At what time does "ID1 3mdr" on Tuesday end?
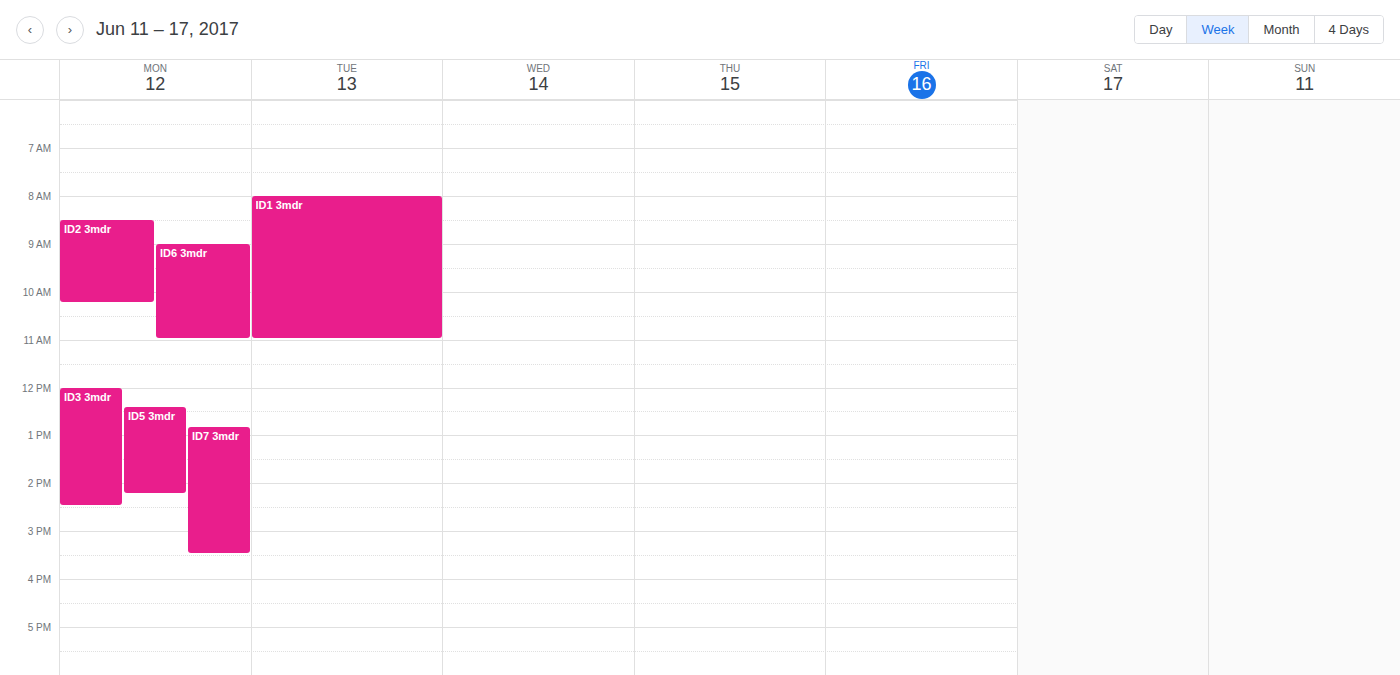
11:00 AM